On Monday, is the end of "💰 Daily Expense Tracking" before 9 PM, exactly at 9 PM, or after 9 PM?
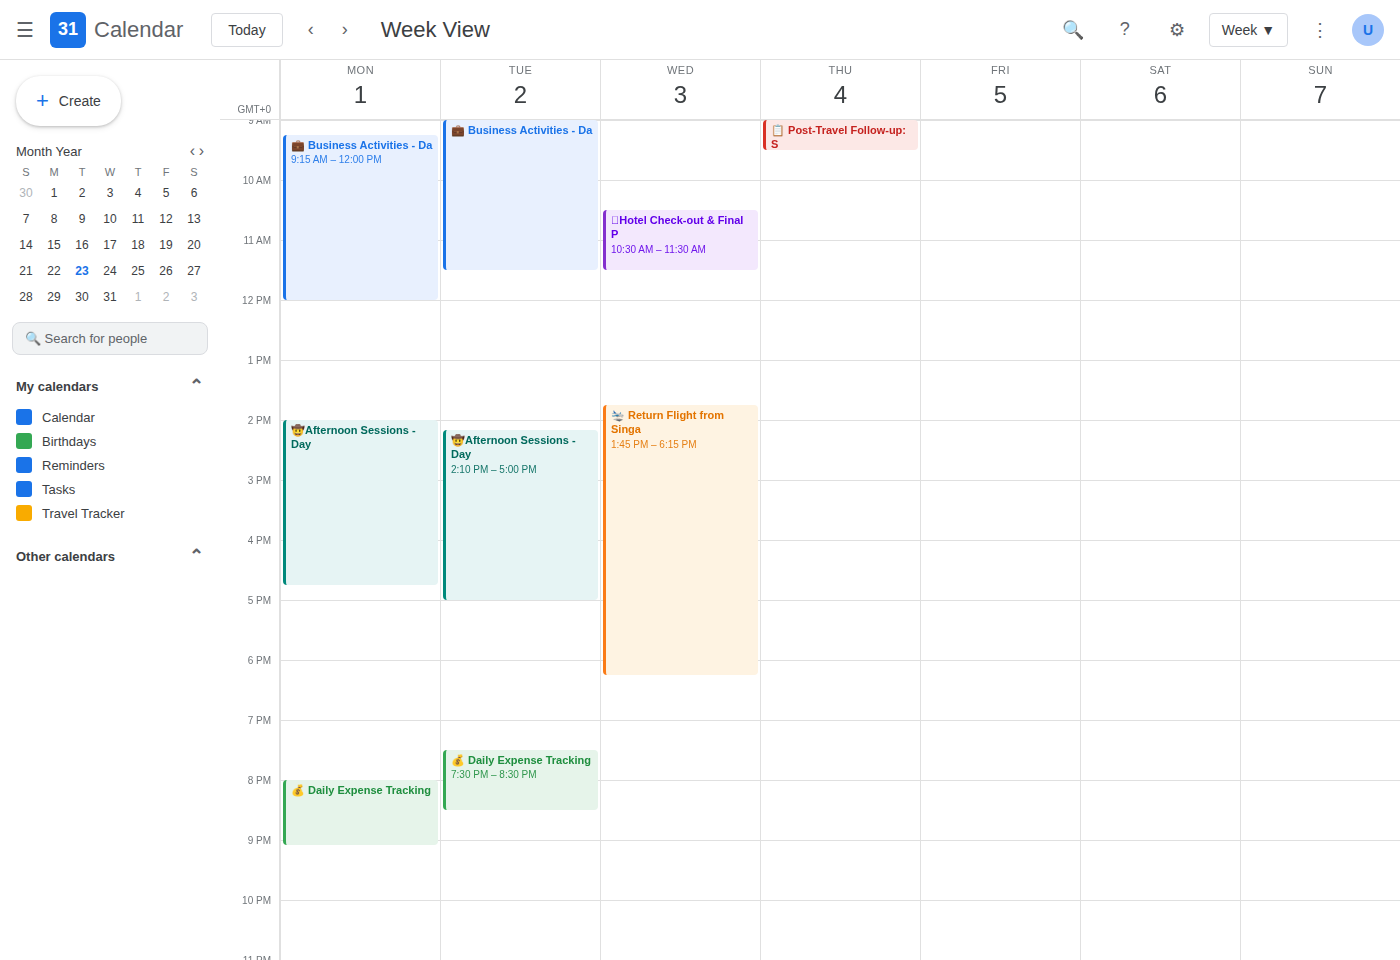
9:05 PM -- after 9 PM, 5 minutes below the 9 PM line.